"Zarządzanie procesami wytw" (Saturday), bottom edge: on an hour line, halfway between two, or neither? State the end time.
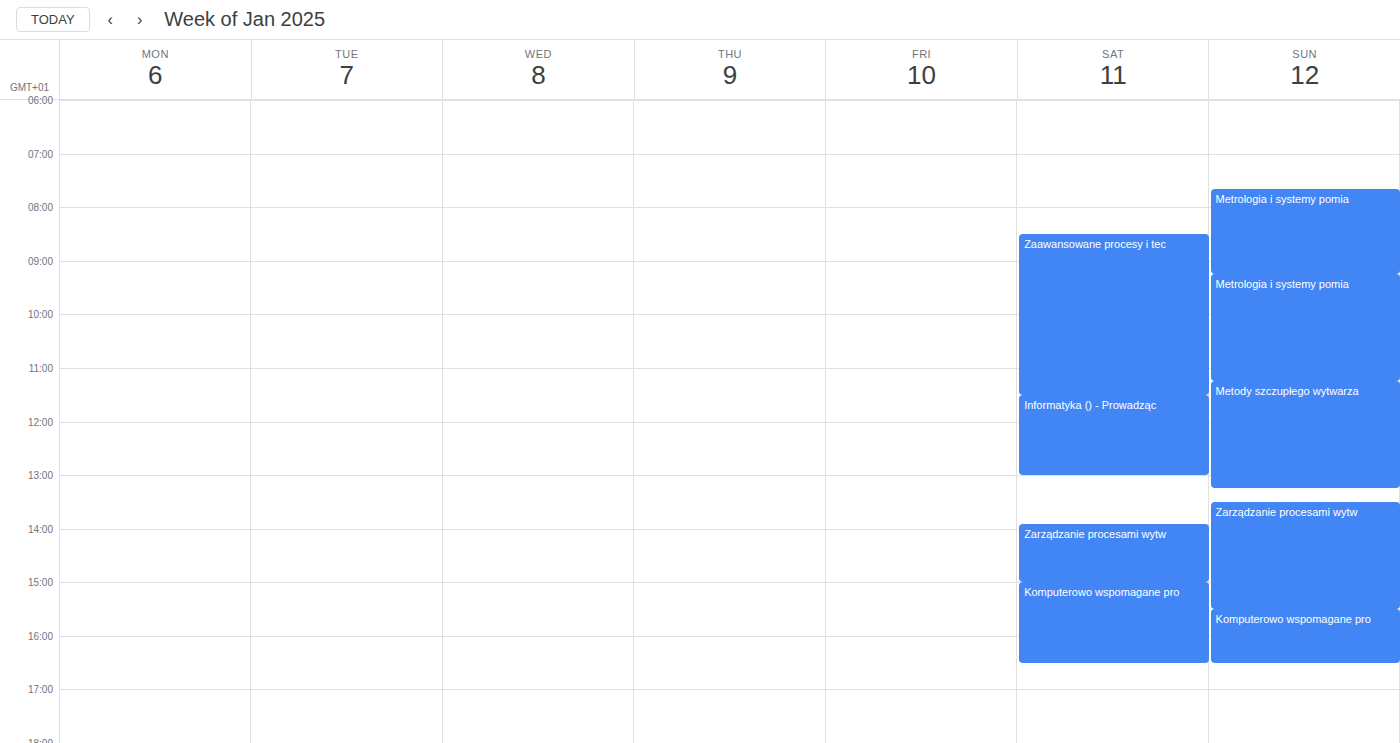
15:00 -- exactly on the 15:00 line.